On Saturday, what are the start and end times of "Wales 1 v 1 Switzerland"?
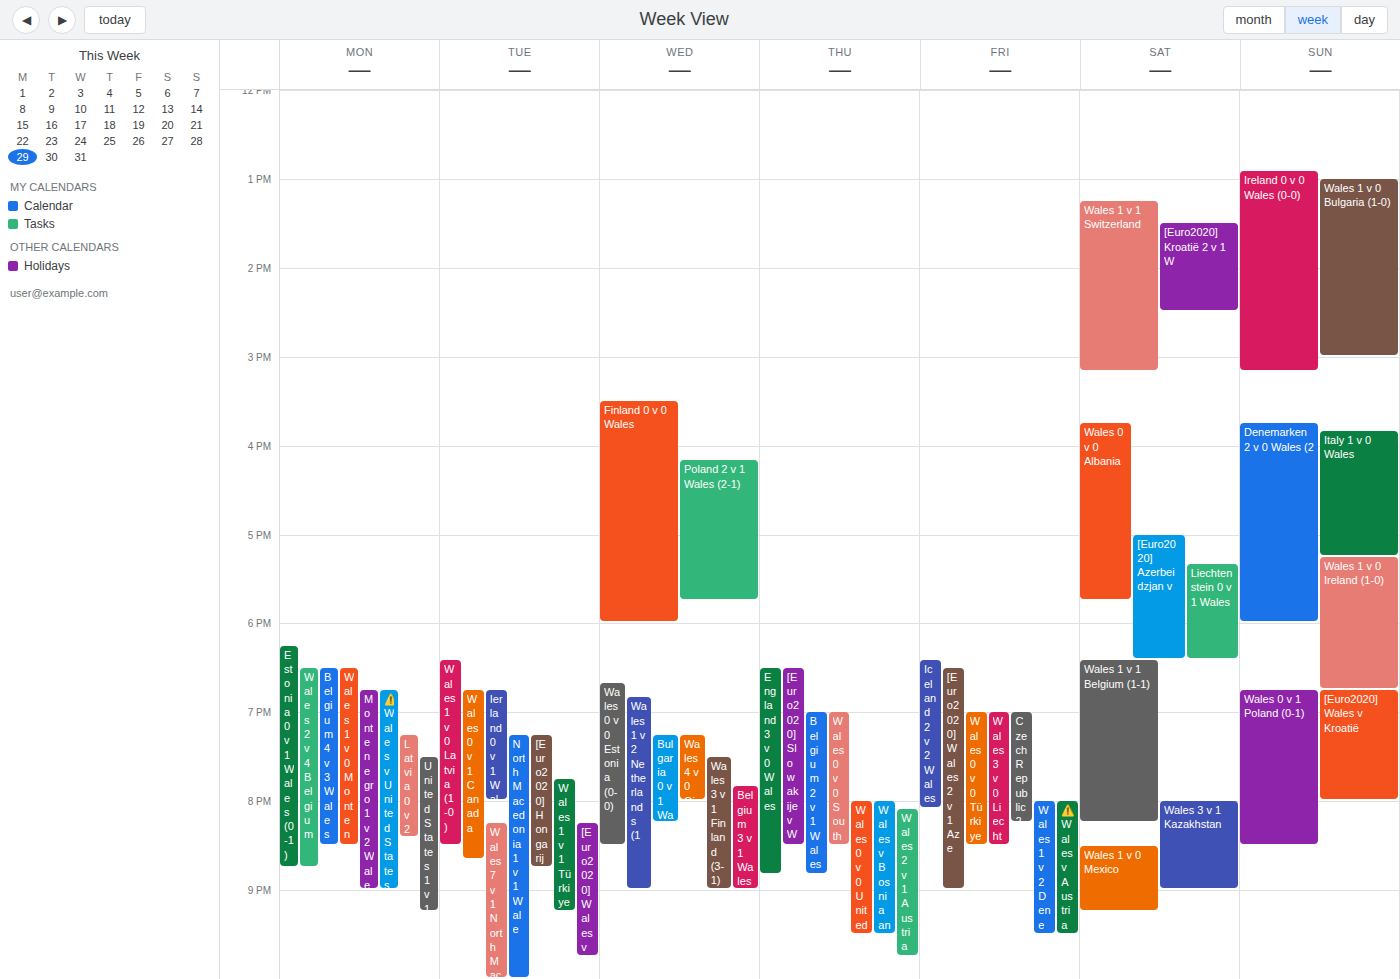
1:15 PM to 3:10 PM